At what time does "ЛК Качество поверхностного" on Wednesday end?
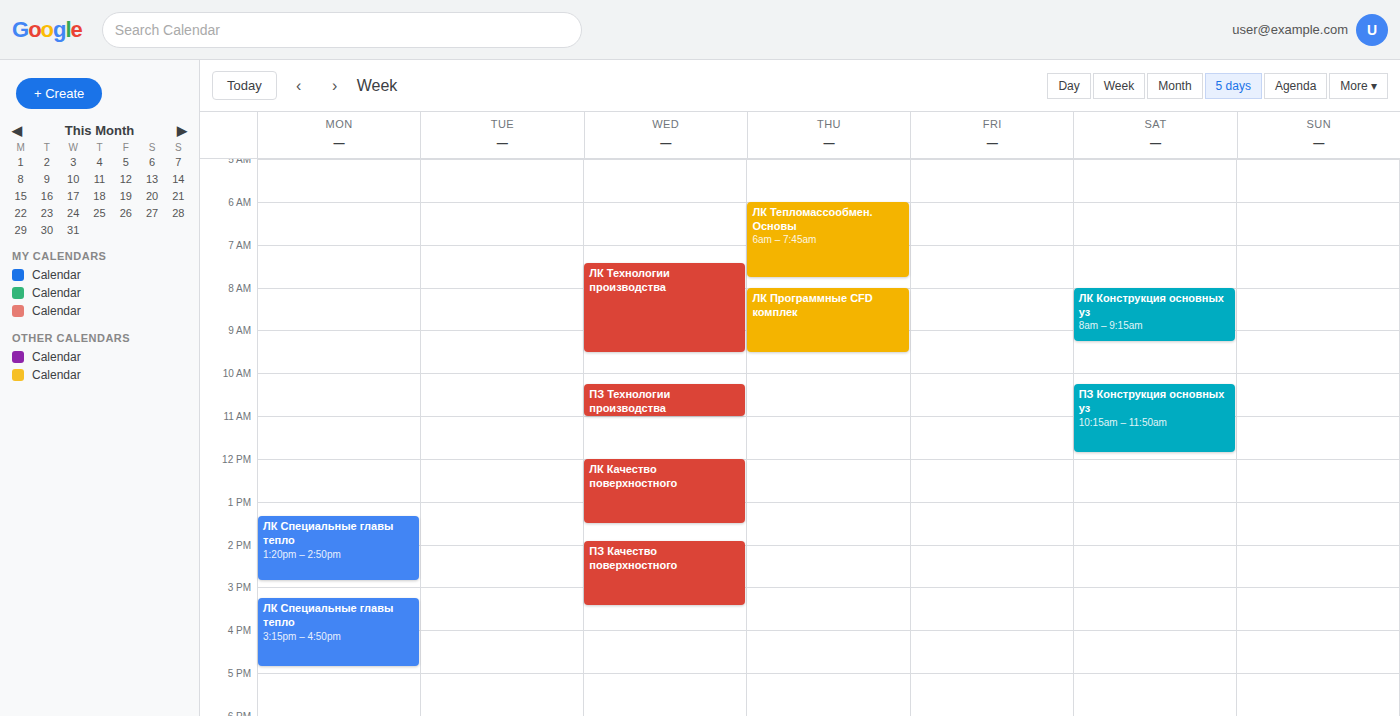
1:30 PM